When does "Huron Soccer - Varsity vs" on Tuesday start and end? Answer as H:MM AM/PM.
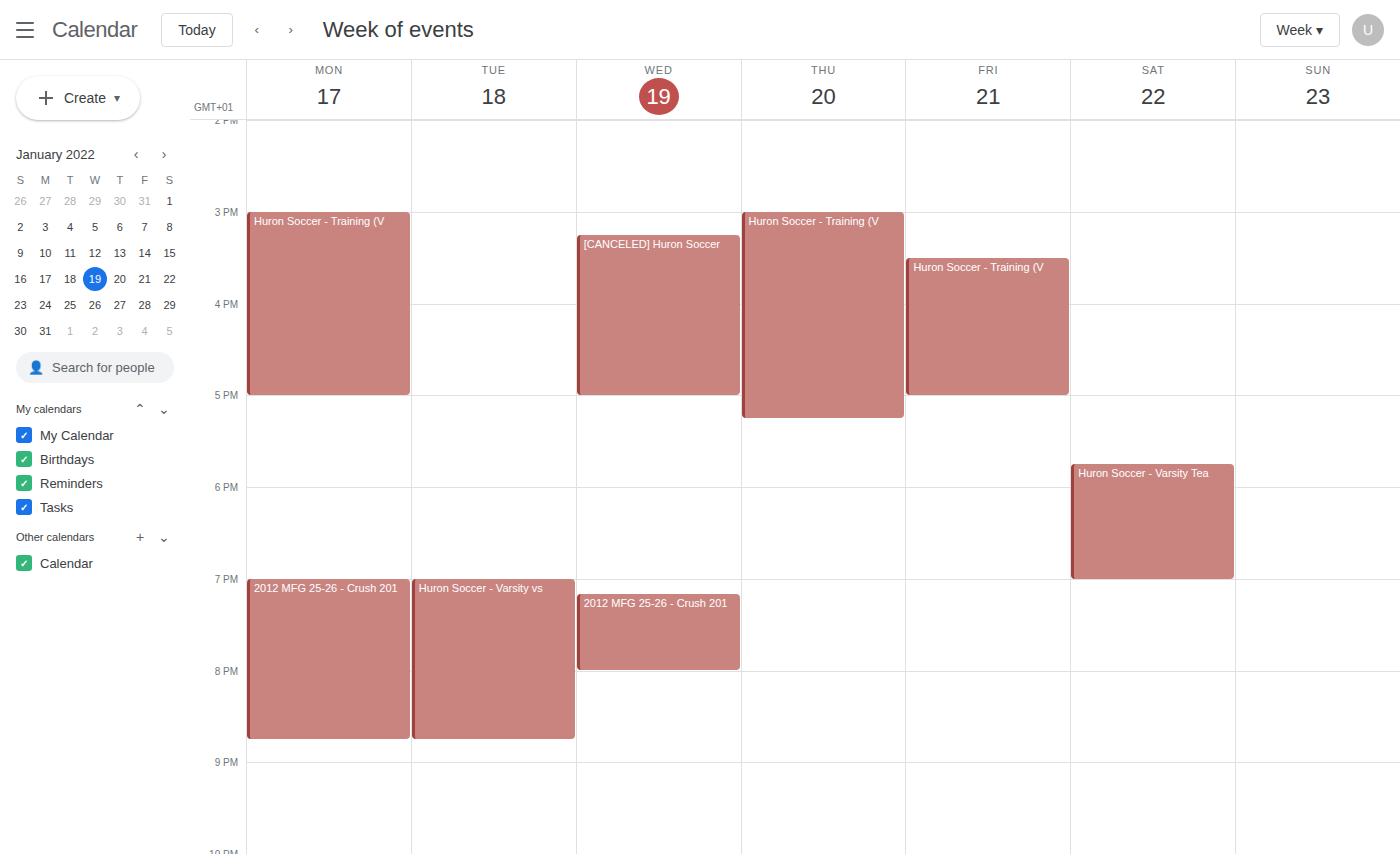
7:00 PM to 8:45 PM